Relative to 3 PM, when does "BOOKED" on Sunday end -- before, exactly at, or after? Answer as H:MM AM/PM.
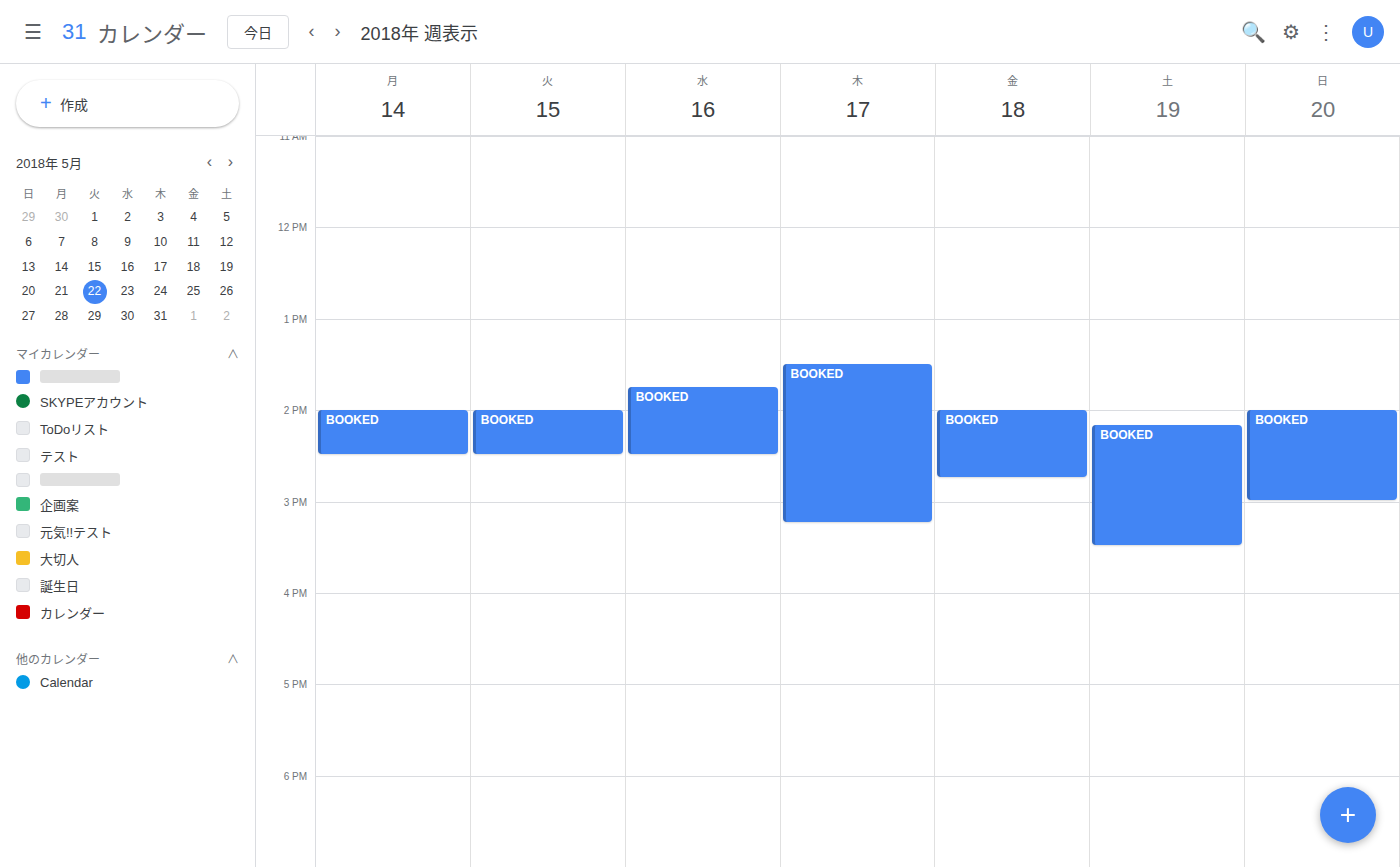
3:00 PM -- exactly at 3 PM, on the 3 PM line.